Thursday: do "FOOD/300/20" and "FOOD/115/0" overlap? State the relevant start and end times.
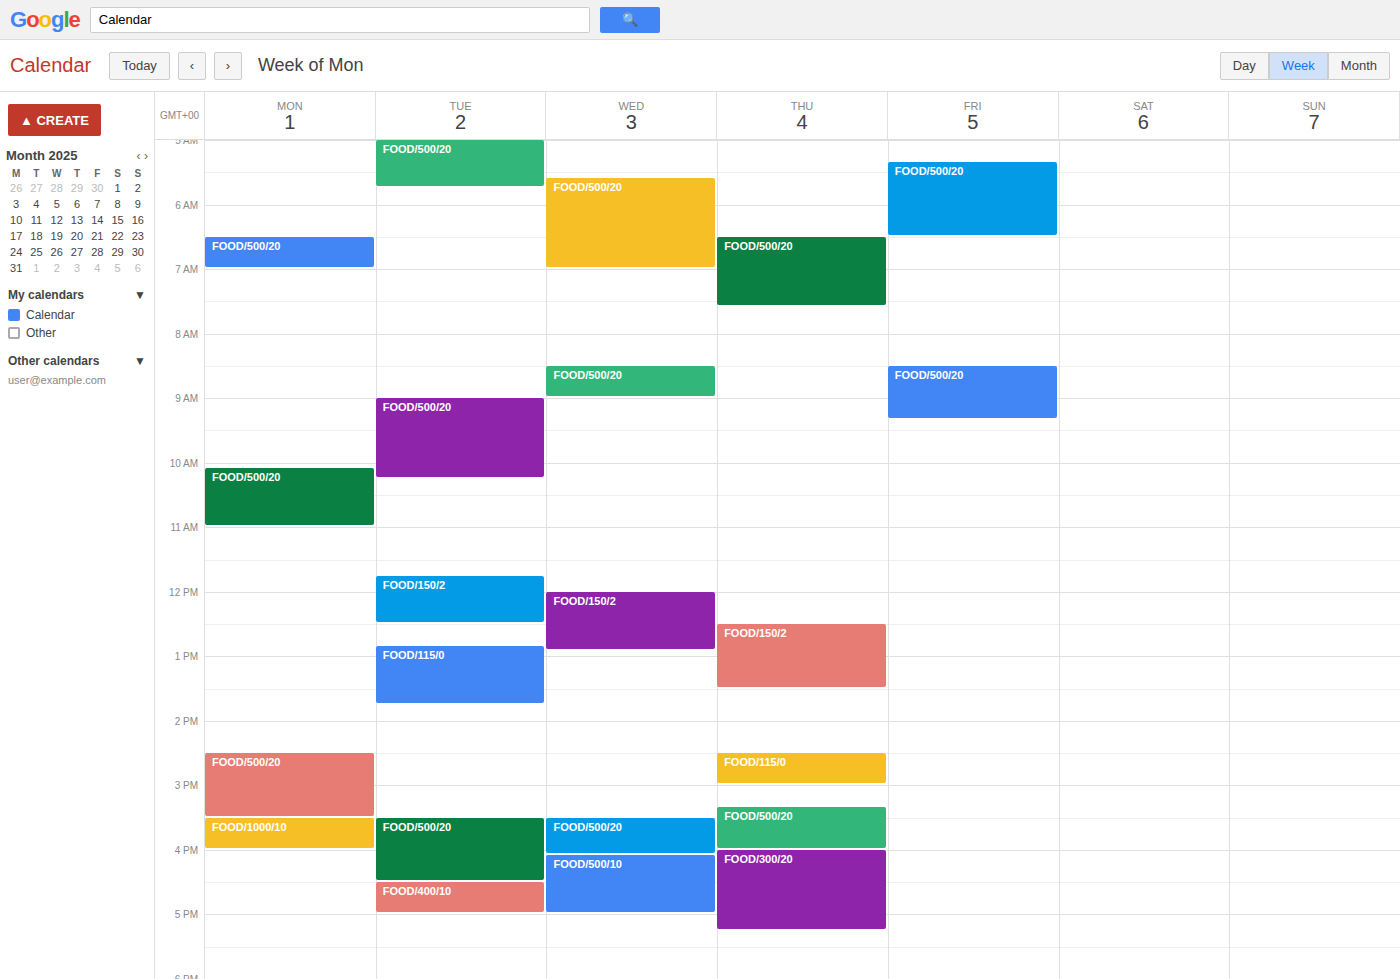
"FOOD/115/0" ends at 3:00 PM and "FOOD/300/20" starts at 4:00 PM -- no overlap.